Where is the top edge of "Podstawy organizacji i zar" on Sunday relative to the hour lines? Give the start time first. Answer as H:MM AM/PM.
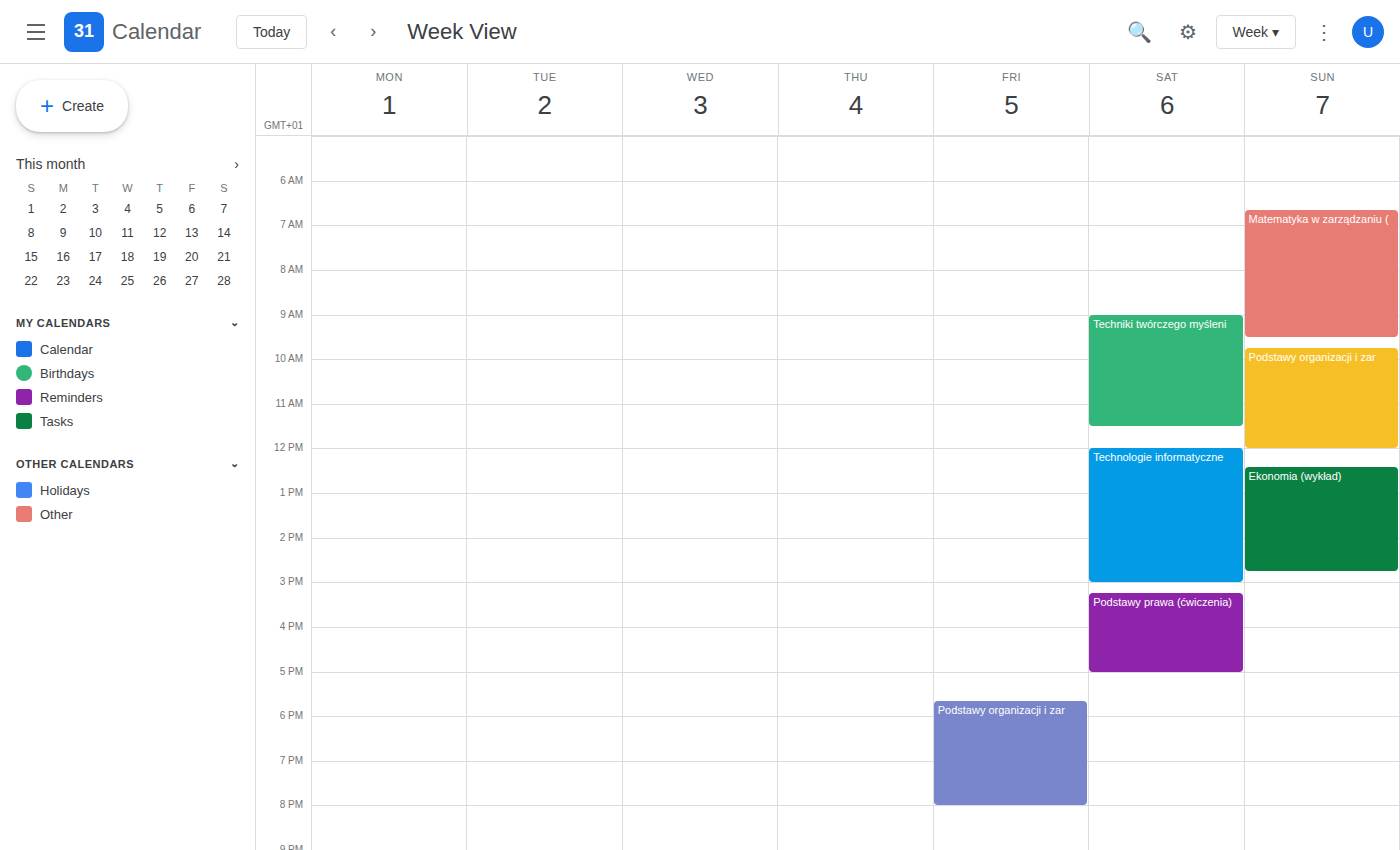
9:45 AM -- neither: three quarters of the way from the 9 AM line to the 10 AM line.